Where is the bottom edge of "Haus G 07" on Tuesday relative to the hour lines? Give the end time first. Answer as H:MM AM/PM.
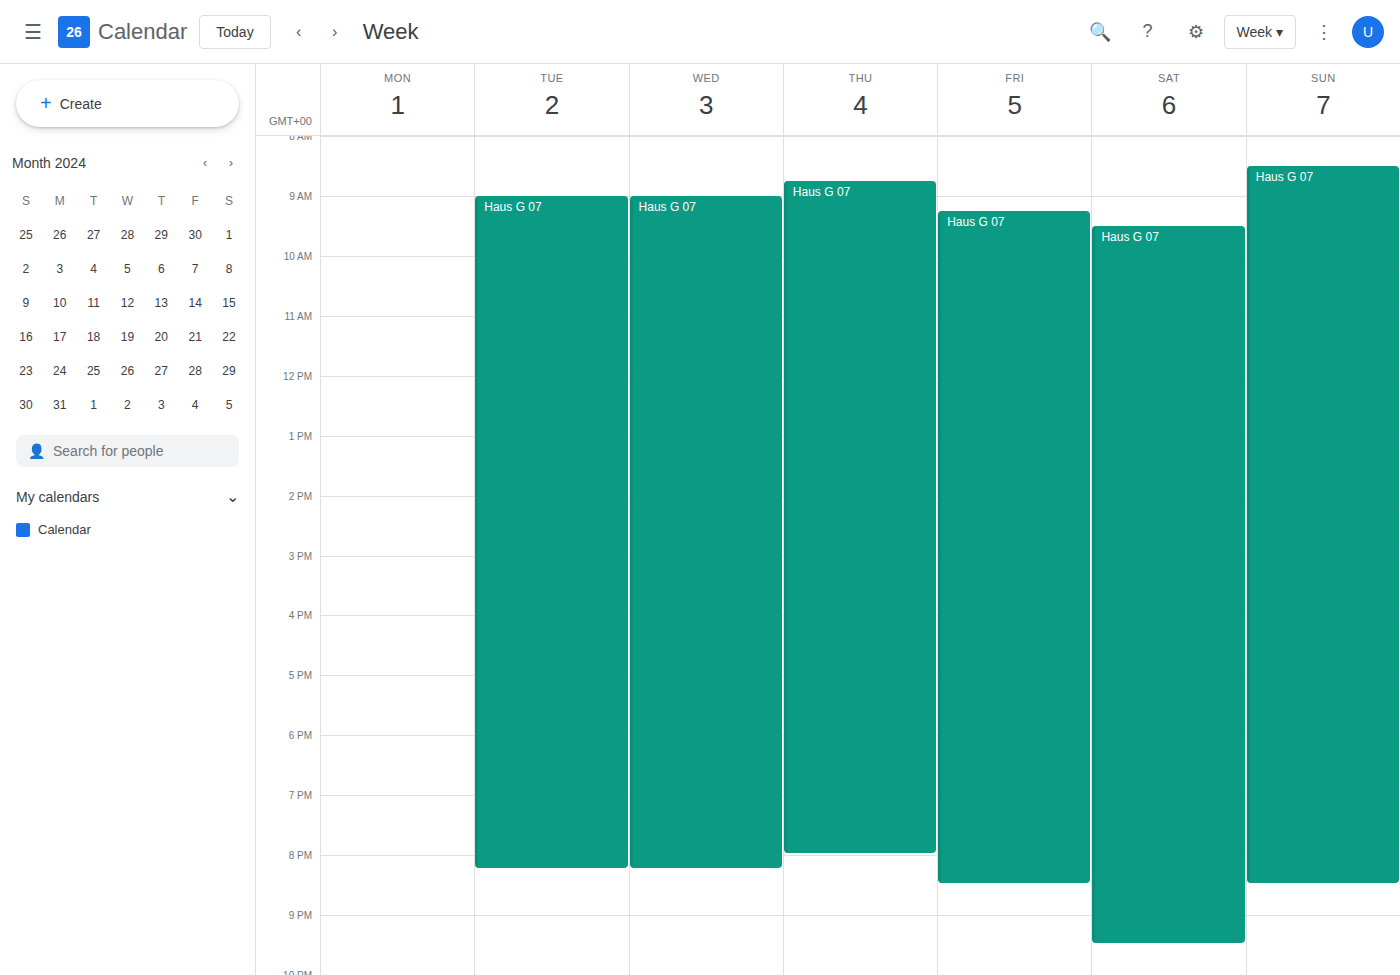
8:15 PM -- neither: a quarter of the way from the 8 PM line to the 9 PM line.